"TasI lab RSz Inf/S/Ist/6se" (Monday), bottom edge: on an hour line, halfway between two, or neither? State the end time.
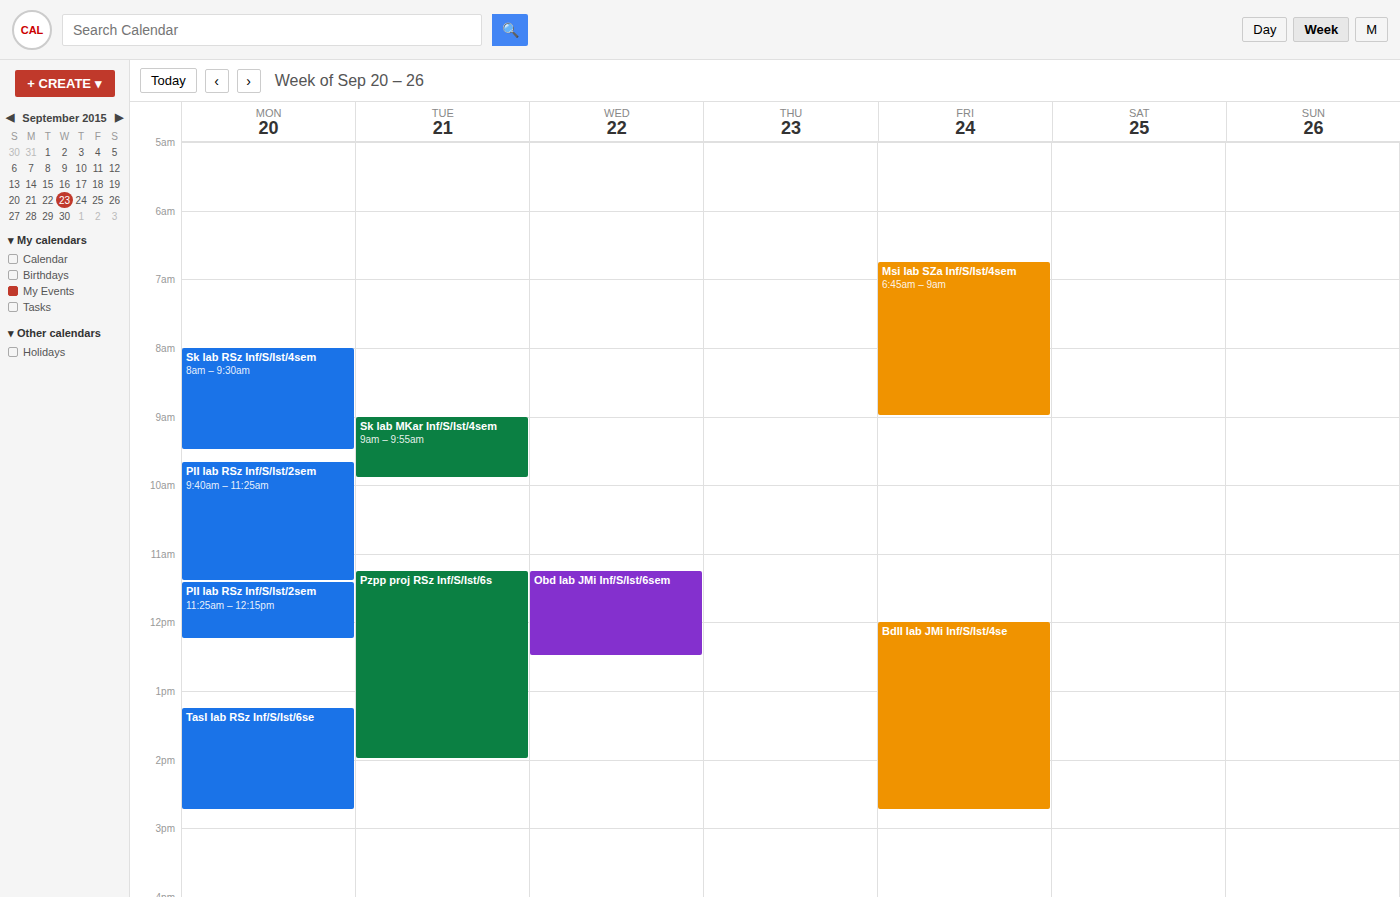
2:45 PM -- neither: three quarters of the way from the 2 PM line to the 3 PM line.